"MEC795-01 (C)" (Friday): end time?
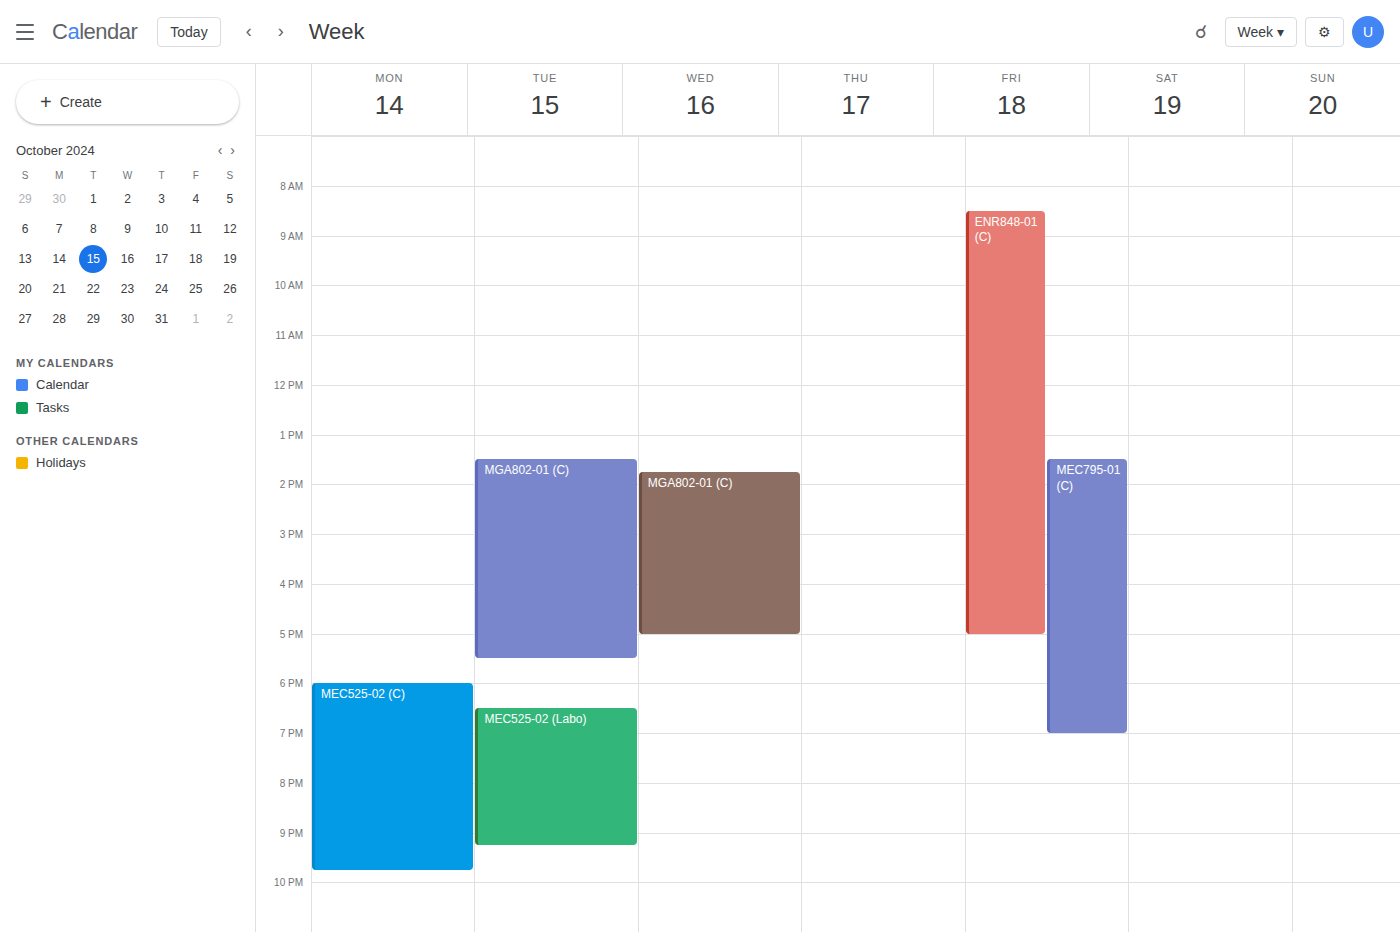
7:00 PM